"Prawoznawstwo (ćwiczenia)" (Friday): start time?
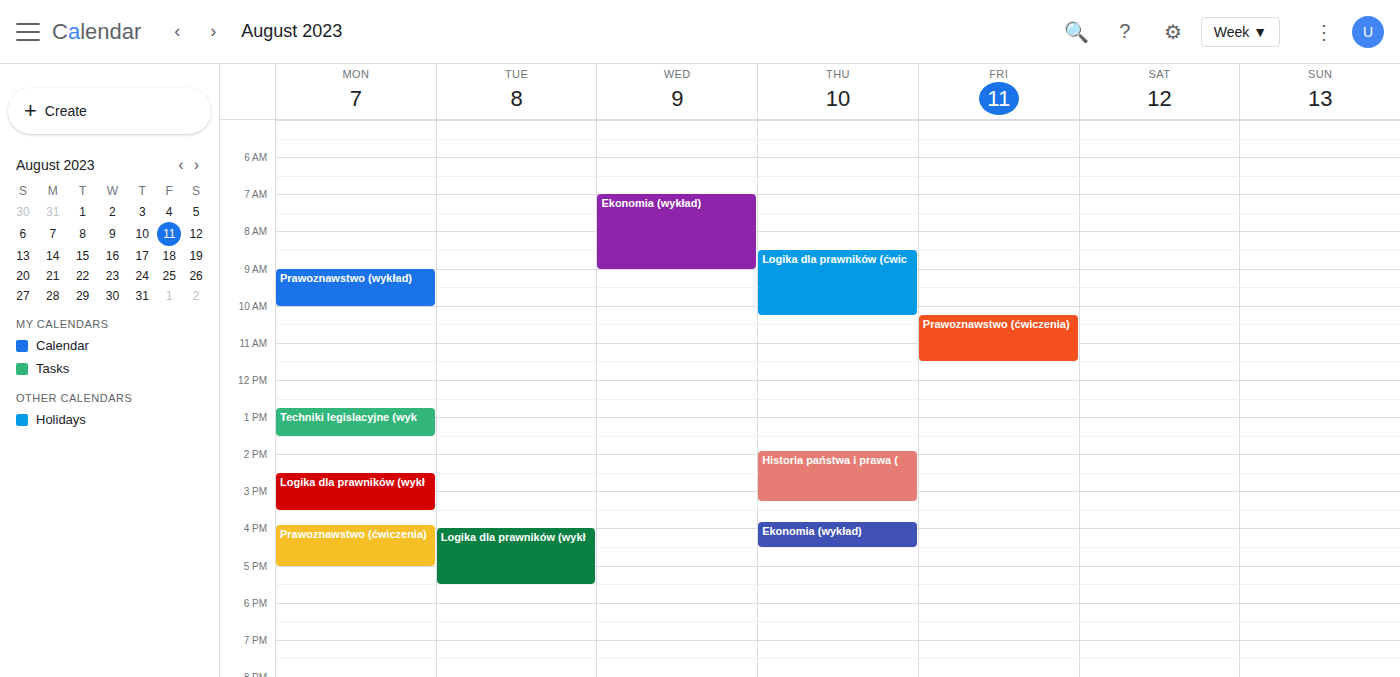
10:15 AM